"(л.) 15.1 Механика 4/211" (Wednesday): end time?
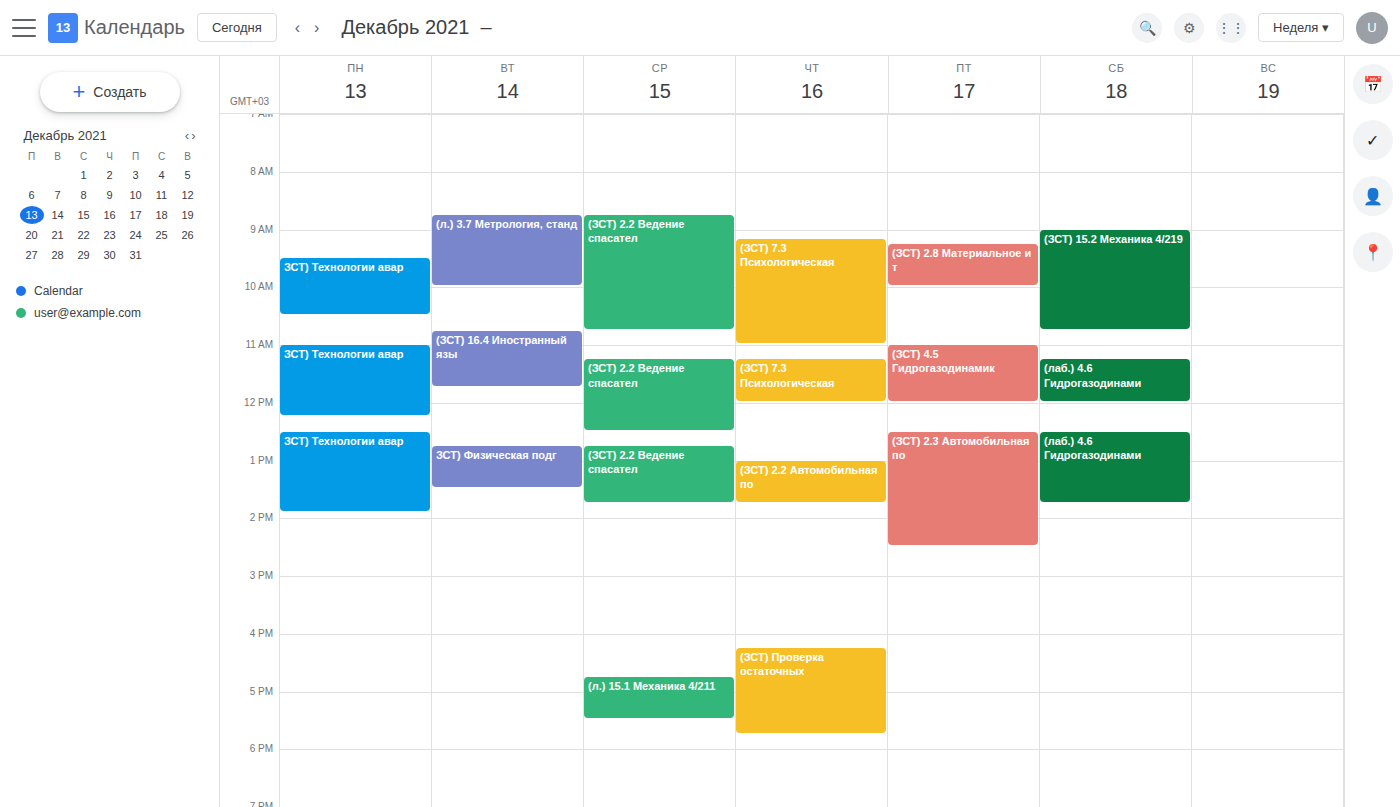
5:30 PM